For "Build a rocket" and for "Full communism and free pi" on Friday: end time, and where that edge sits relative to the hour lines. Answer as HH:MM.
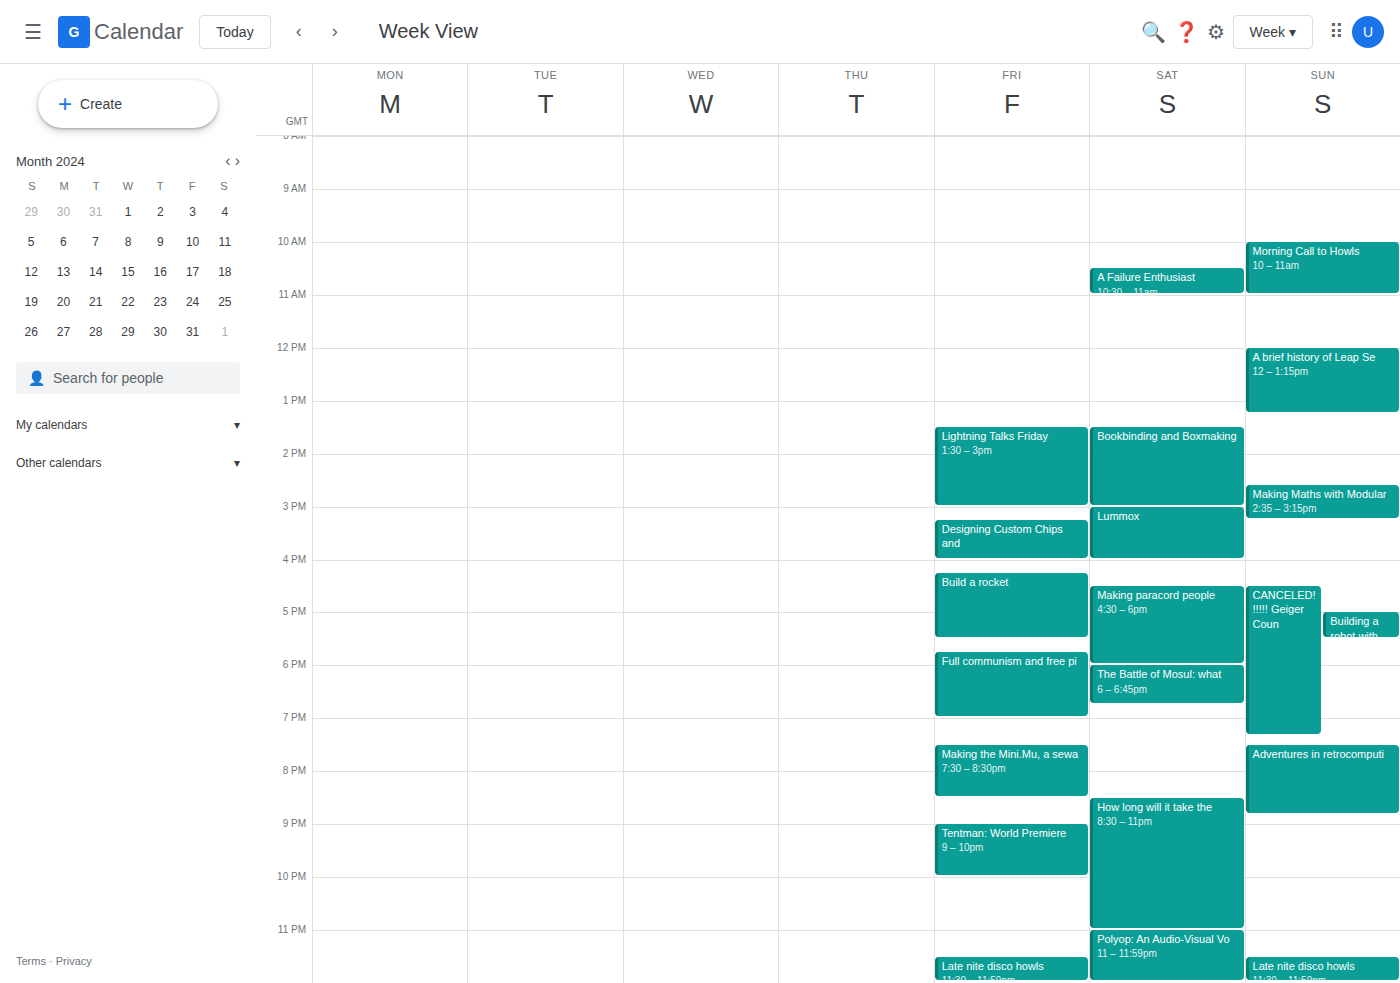
"Build a rocket": 17:30, halfway between the 17:00 and 18:00 lines. "Full communism and free pi": 19:00, exactly on the 19:00 line.